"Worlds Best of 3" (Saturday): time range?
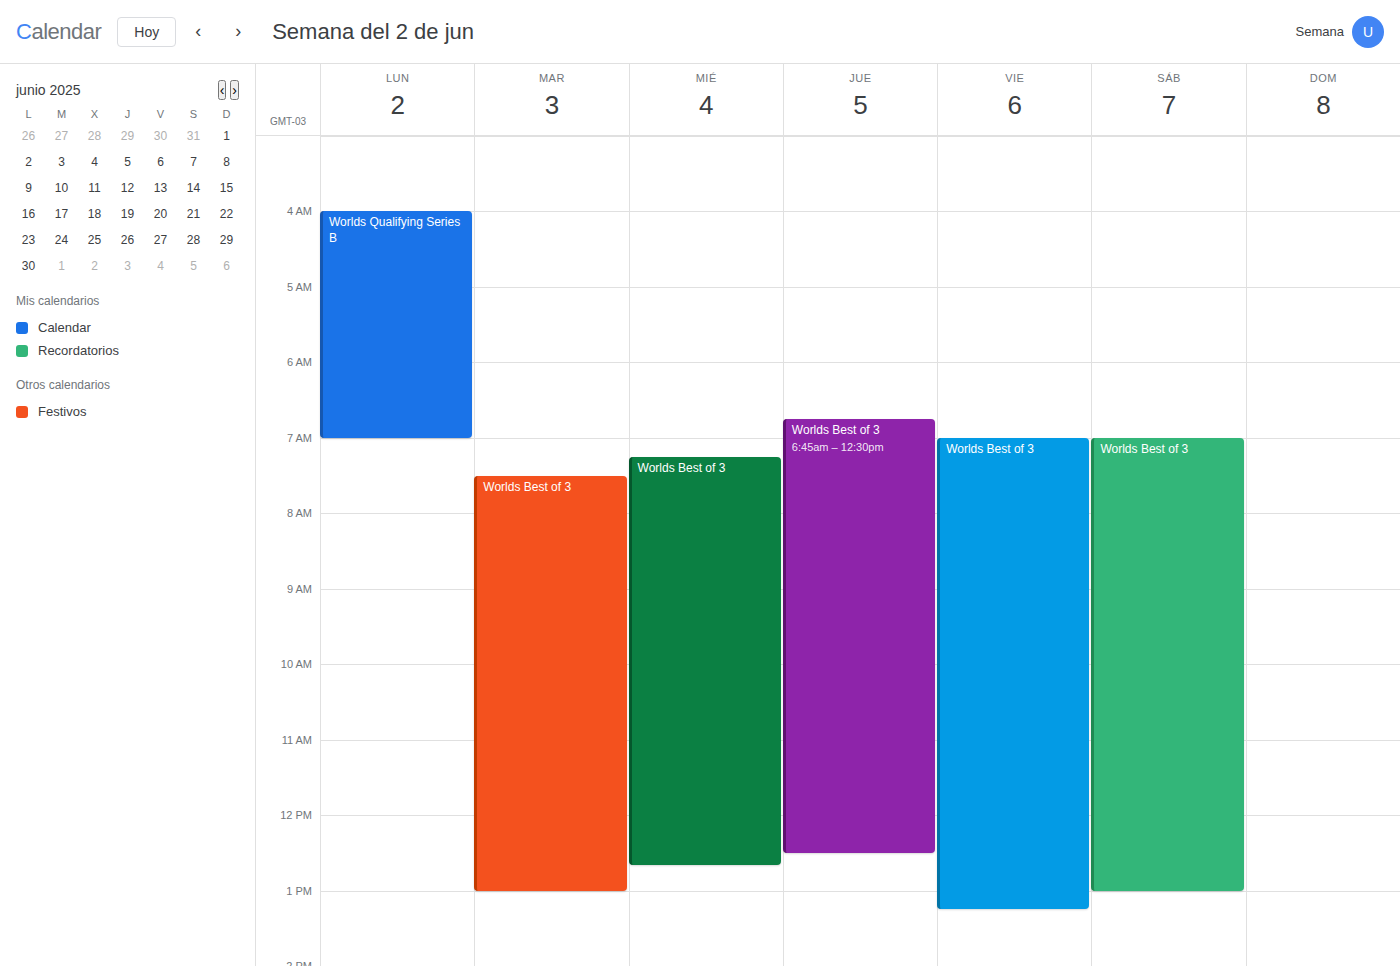
7:00 AM to 1:00 PM